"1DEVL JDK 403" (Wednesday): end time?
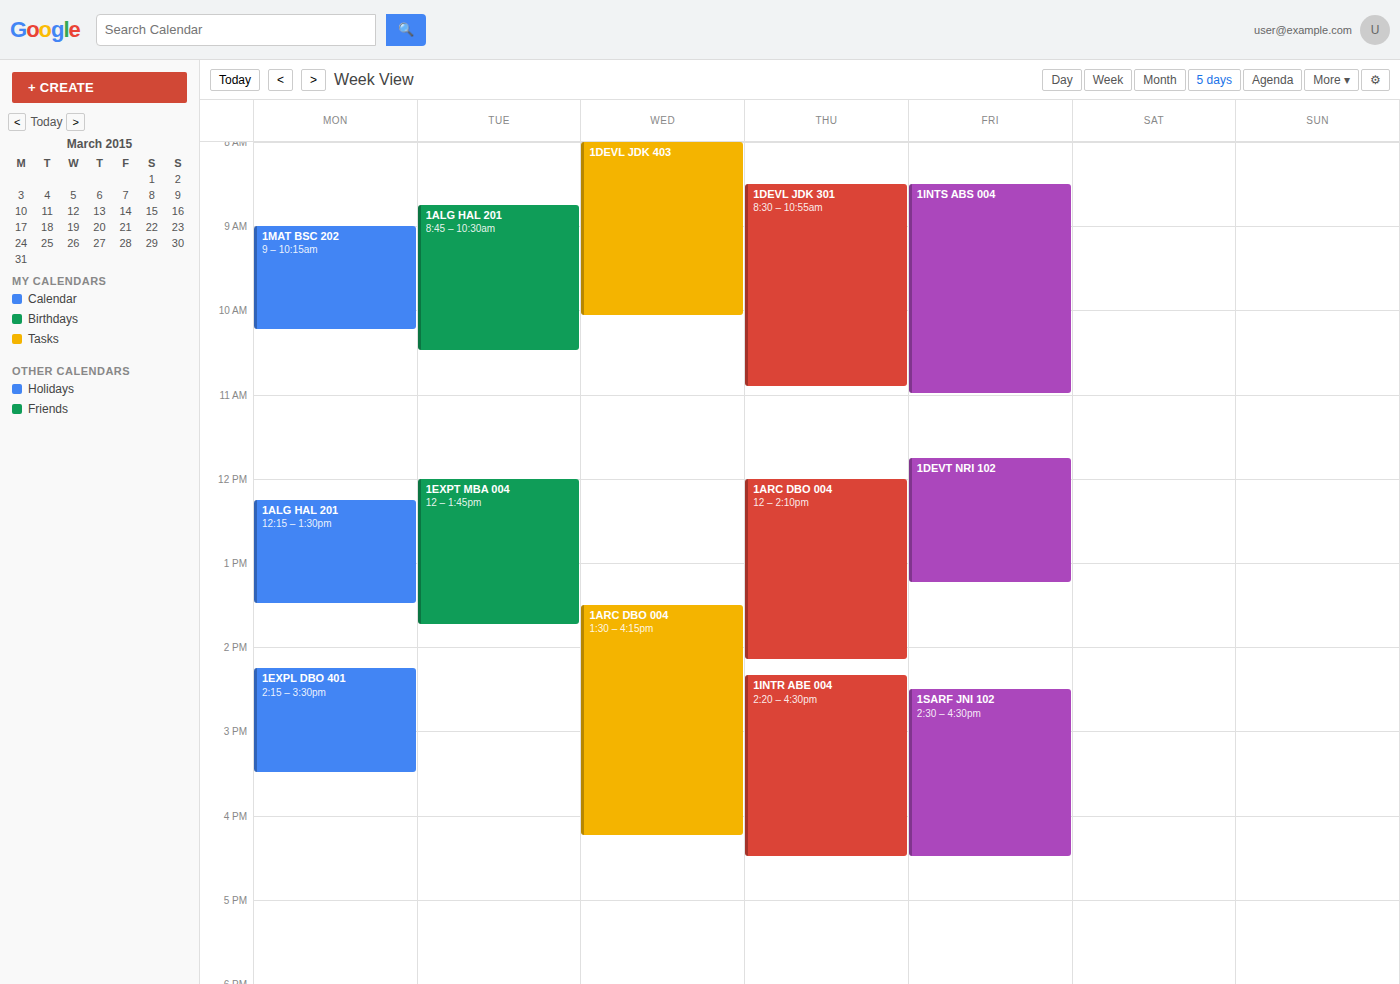
10:05 AM